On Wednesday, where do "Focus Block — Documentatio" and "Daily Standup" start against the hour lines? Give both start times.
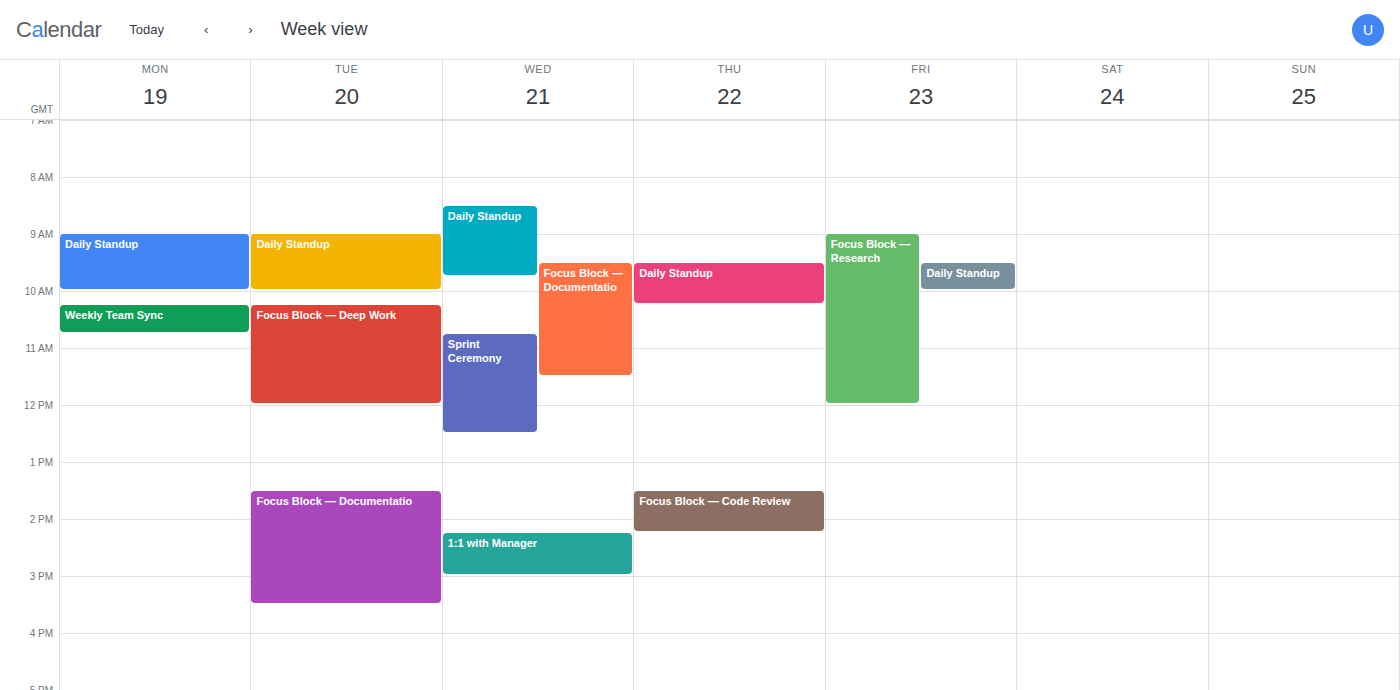
"Focus Block — Documentatio": 09:30, halfway between the 09:00 and 10:00 lines. "Daily Standup": 08:30, halfway between the 08:00 and 09:00 lines.